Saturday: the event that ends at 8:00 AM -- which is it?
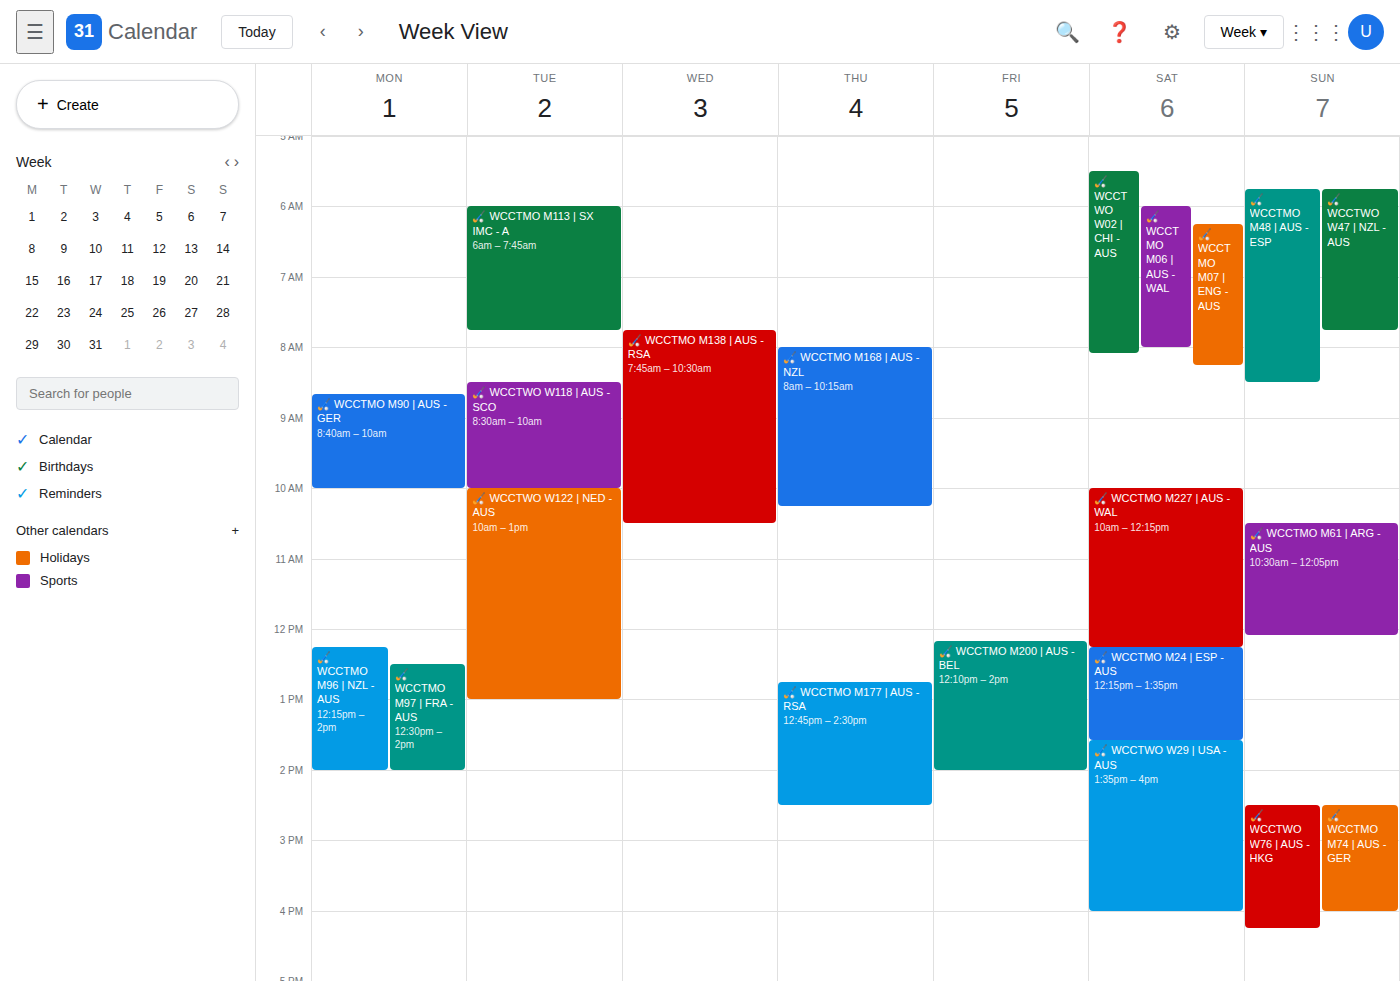
"🏑 WCCTMO M06 | AUS - WAL"